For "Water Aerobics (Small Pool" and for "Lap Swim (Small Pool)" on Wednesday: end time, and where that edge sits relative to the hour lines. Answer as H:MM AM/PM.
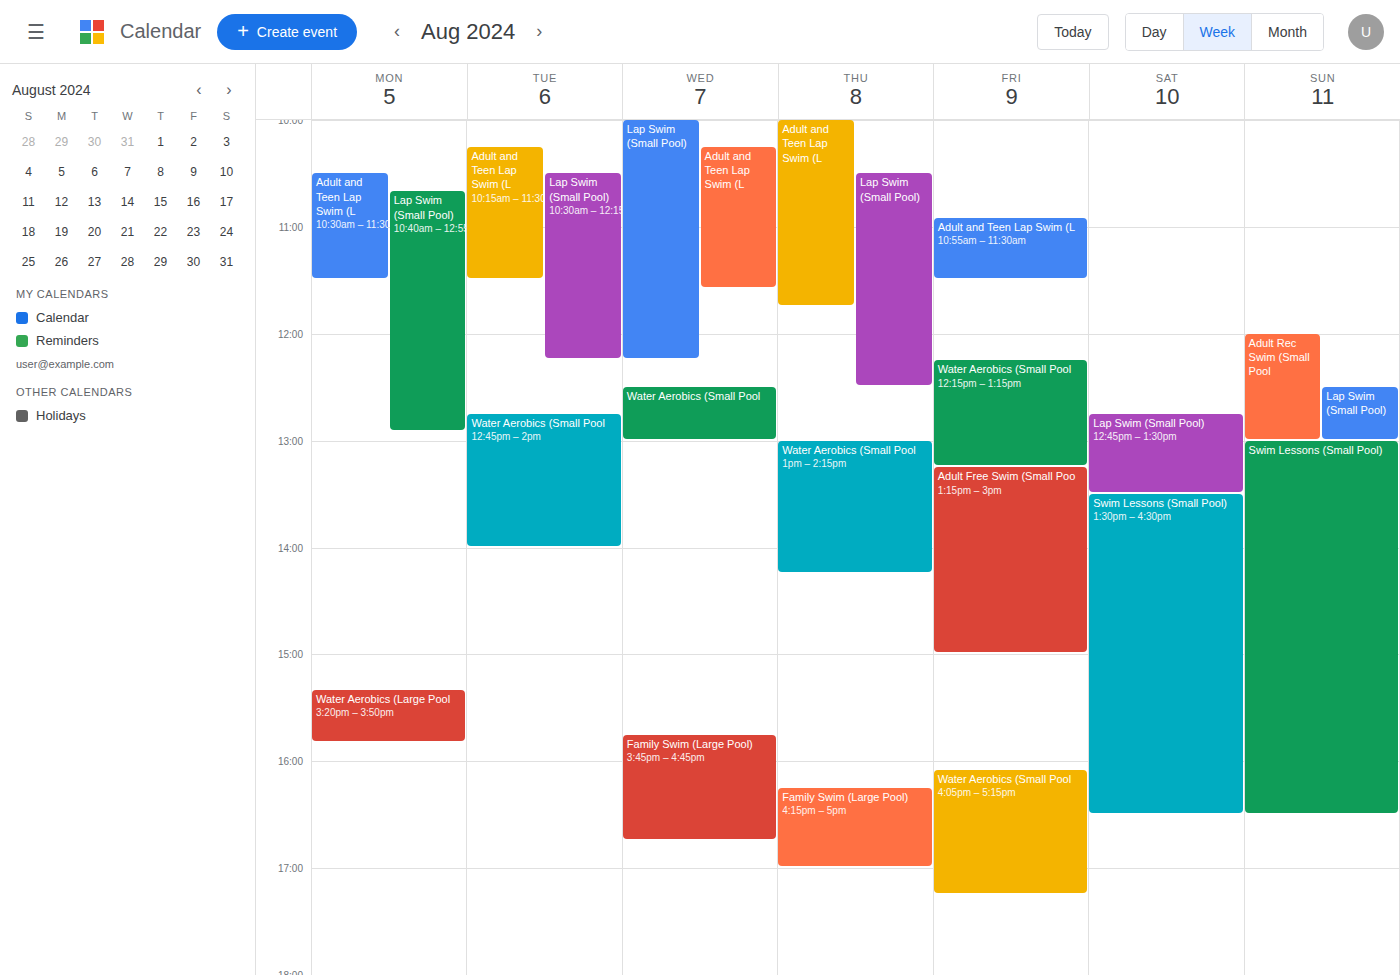
"Water Aerobics (Small Pool": 1:00 PM, exactly on the 1 PM line. "Lap Swim (Small Pool)": 12:15 PM, neither: a quarter of the way from the 12 PM line to the 1 PM line.